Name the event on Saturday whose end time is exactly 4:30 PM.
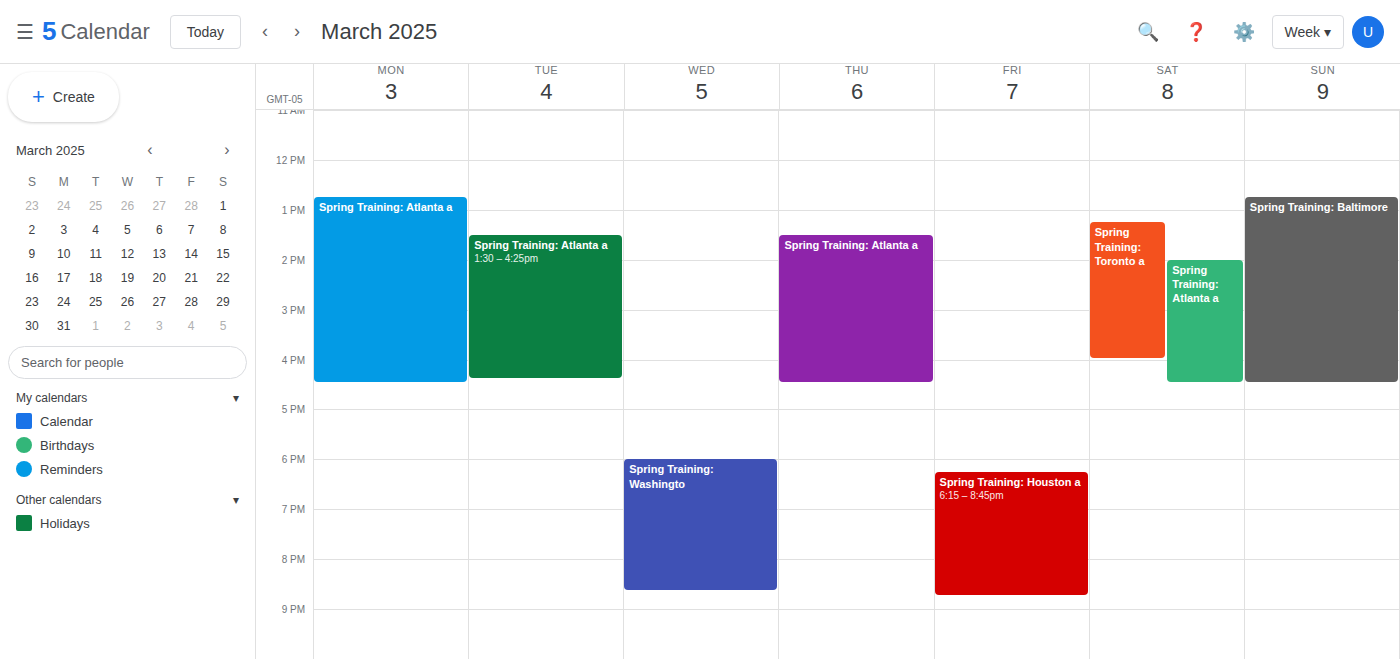
"Spring Training: Atlanta a"